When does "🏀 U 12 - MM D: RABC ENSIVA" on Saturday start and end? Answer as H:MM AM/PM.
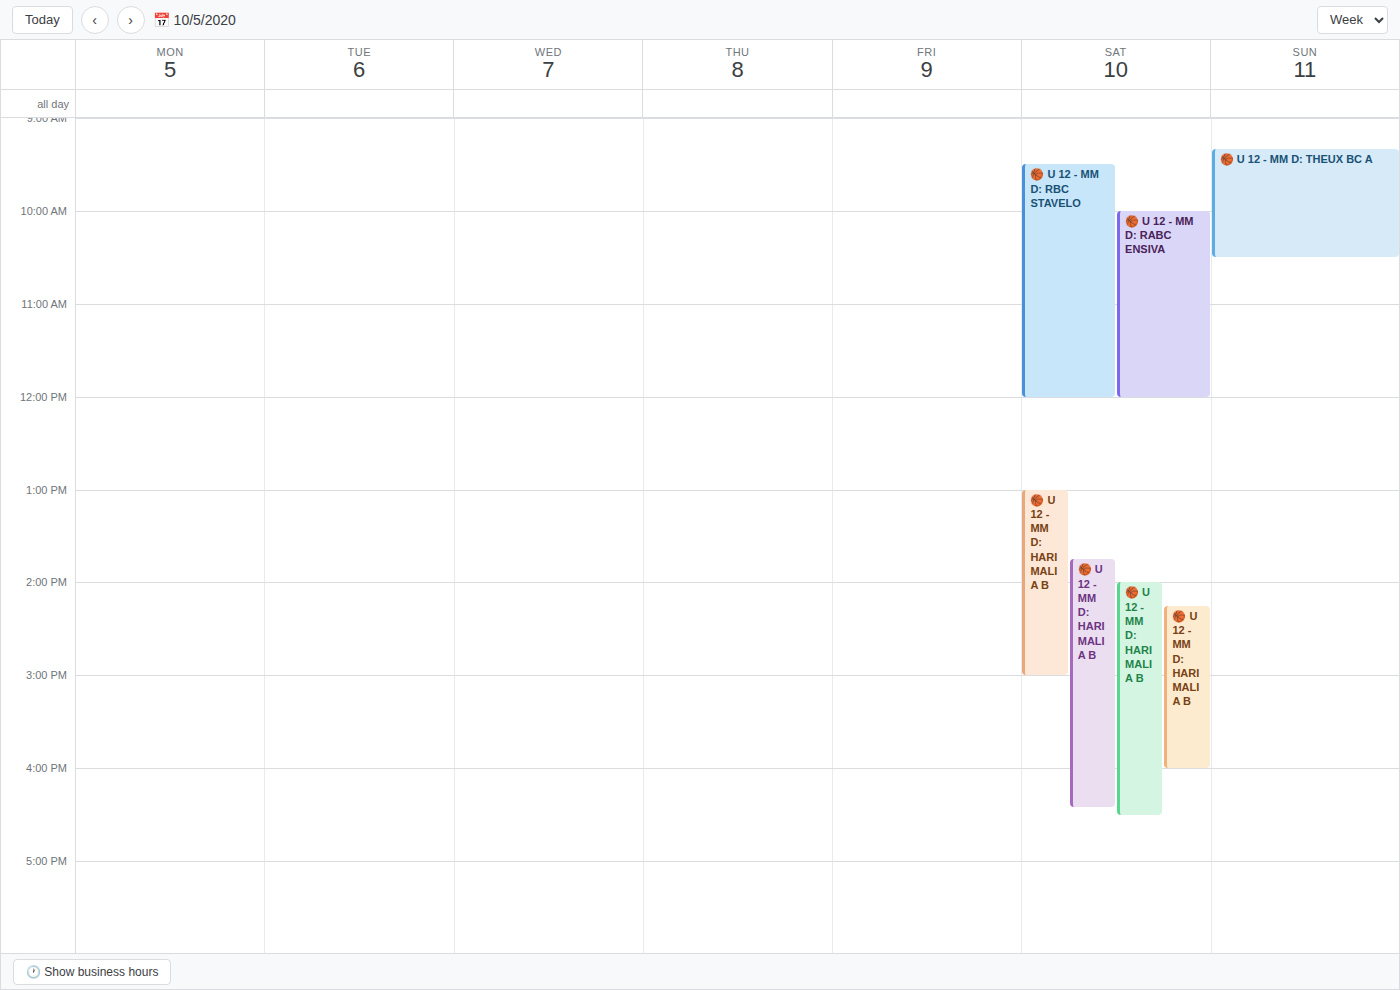
10:00 AM to 12:00 PM